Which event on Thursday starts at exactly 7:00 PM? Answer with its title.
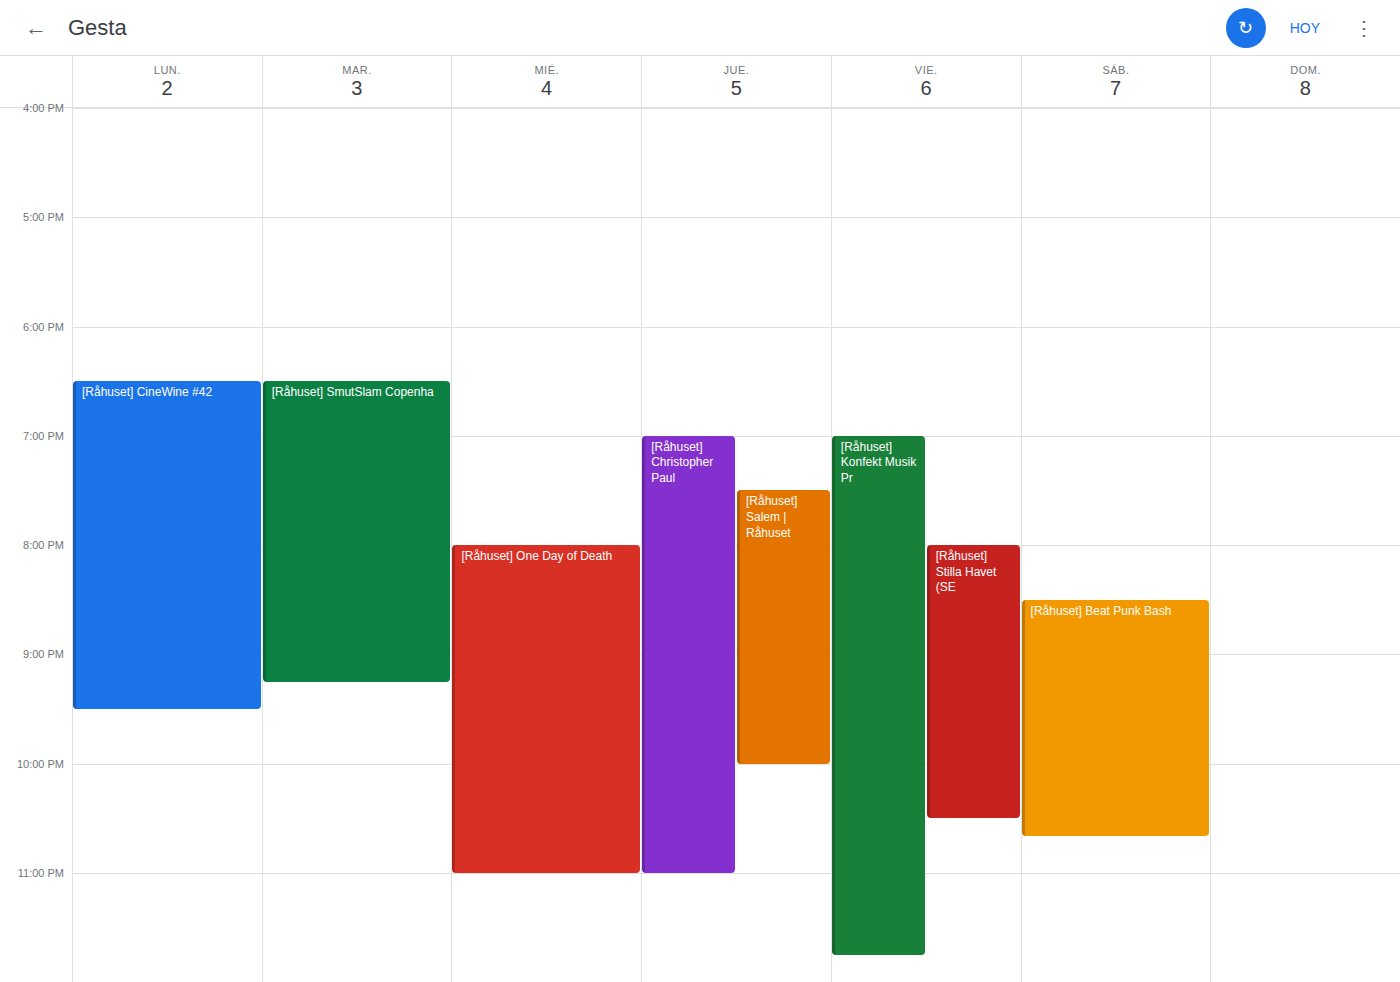
"[Råhuset] Christopher Paul"